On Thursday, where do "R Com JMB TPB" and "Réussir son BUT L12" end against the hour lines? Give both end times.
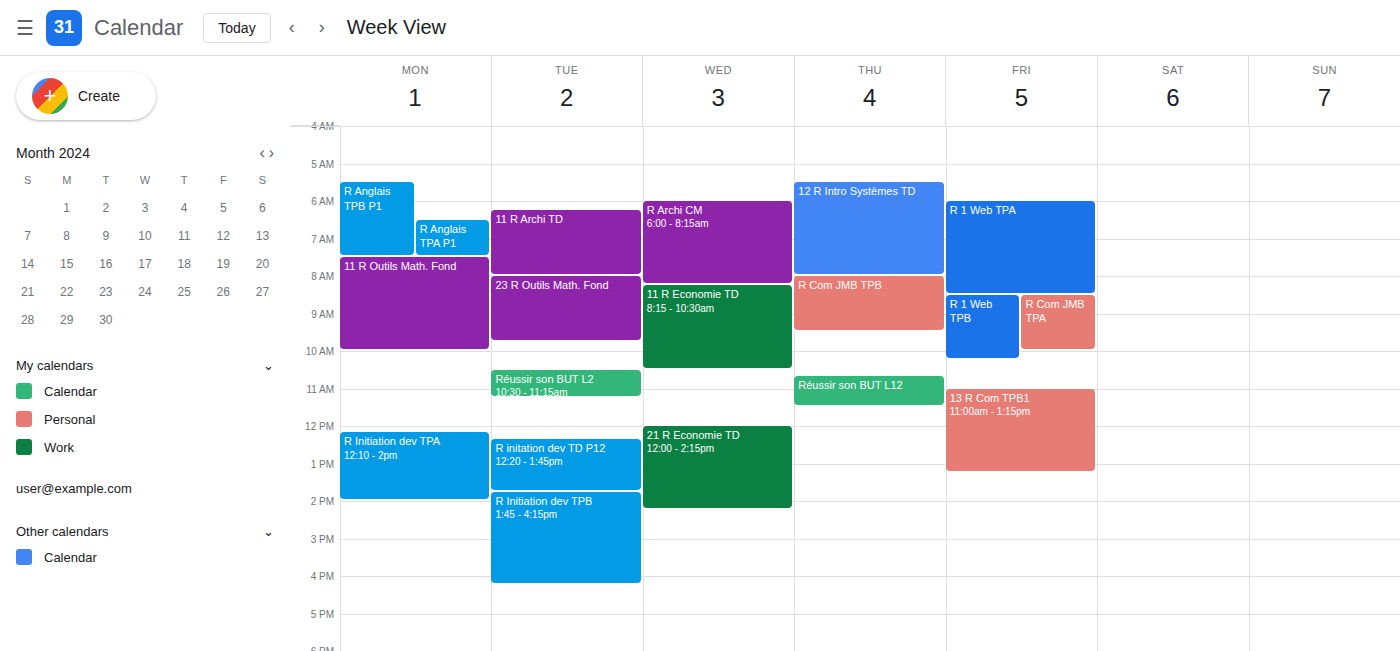
"R Com JMB TPB": 9:30 AM, halfway between the 9 AM and 10 AM lines. "Réussir son BUT L12": 11:30 AM, halfway between the 11 AM and 12 PM lines.